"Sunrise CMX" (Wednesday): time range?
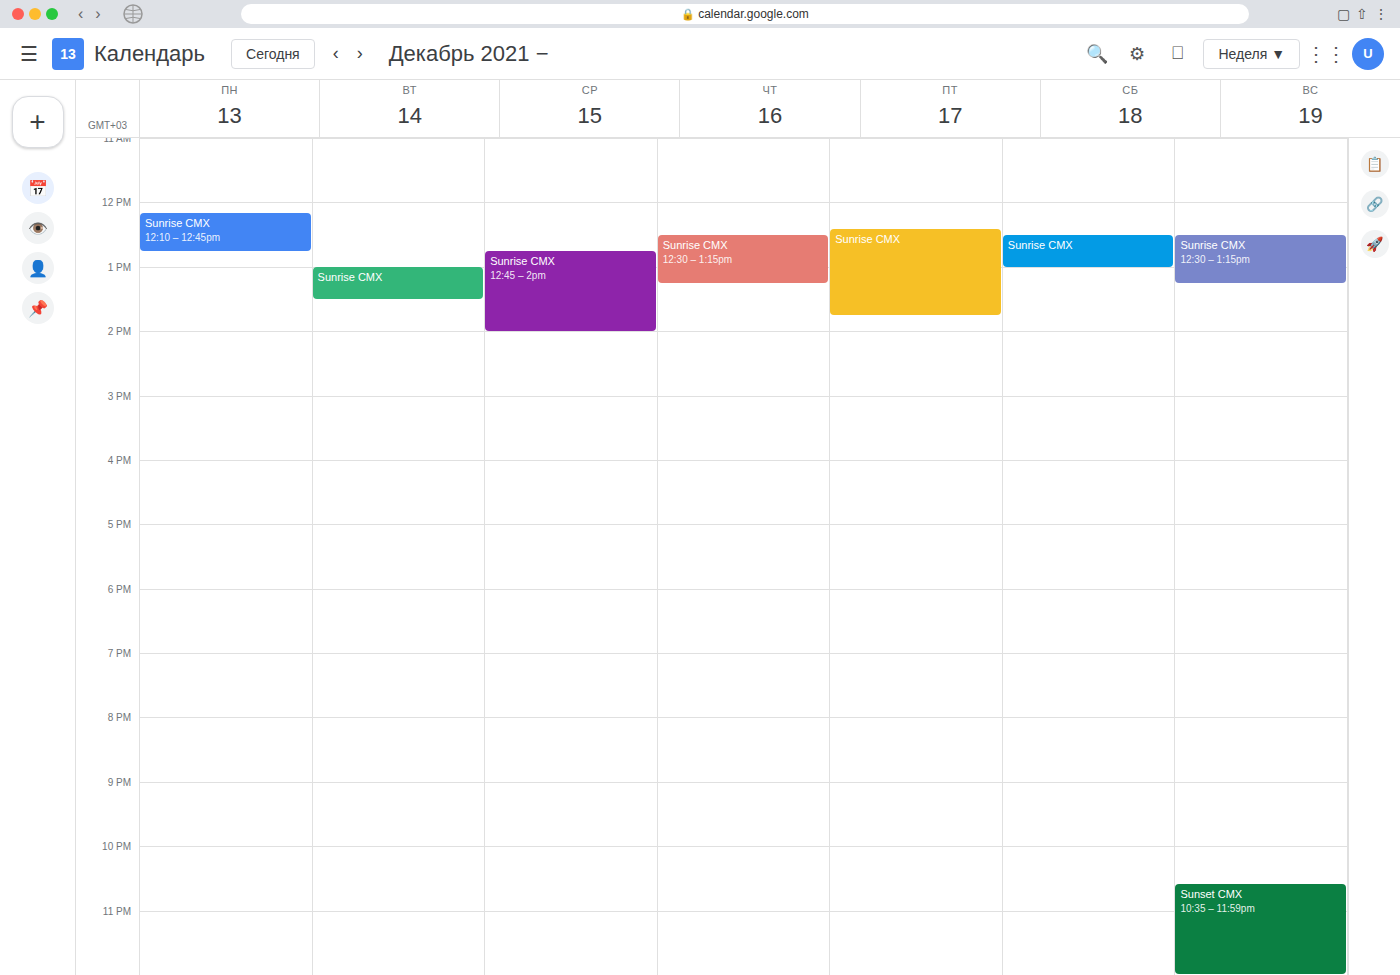
12:45 PM to 2:00 PM